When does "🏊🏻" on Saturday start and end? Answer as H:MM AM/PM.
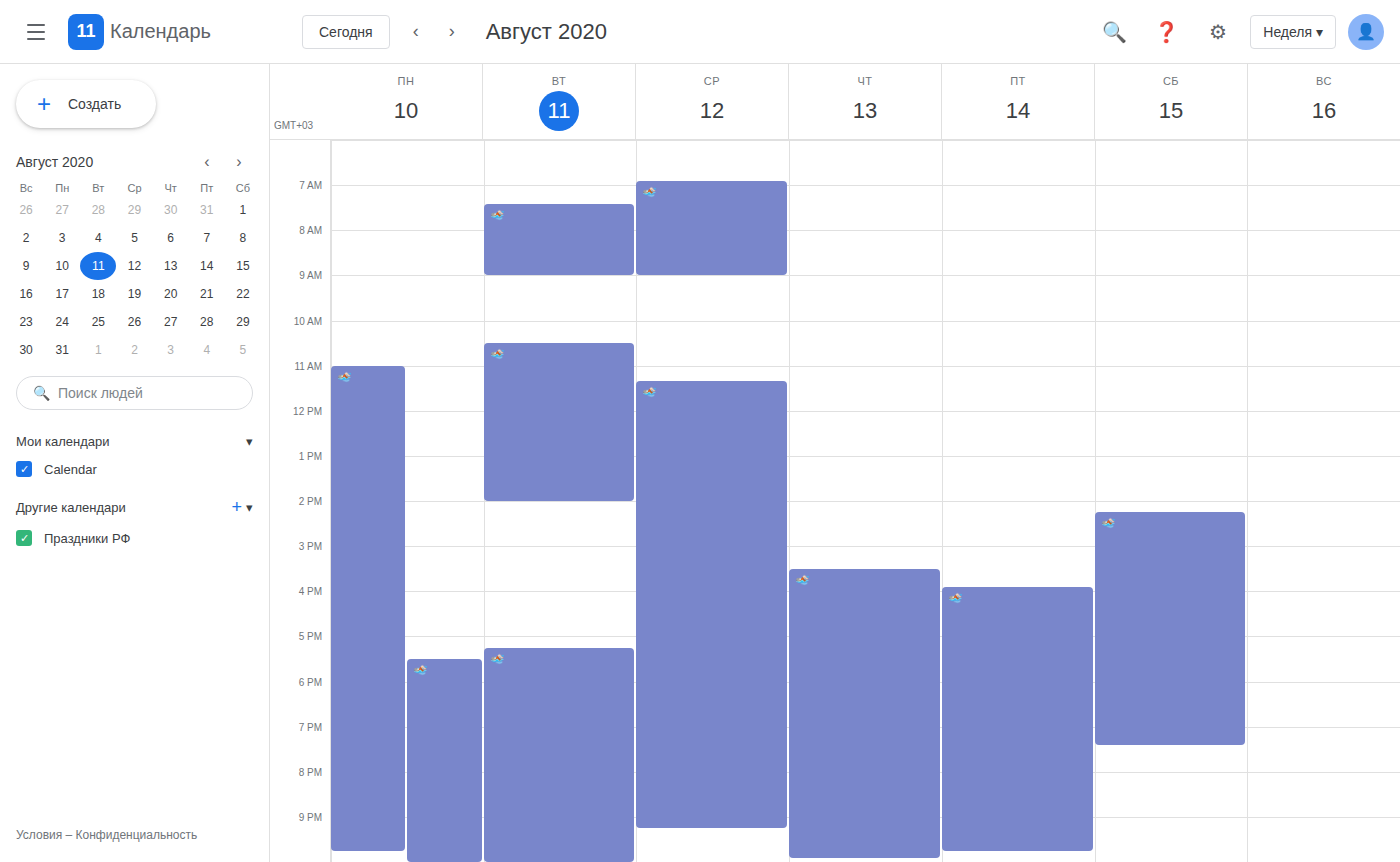
2:15 PM to 7:25 PM